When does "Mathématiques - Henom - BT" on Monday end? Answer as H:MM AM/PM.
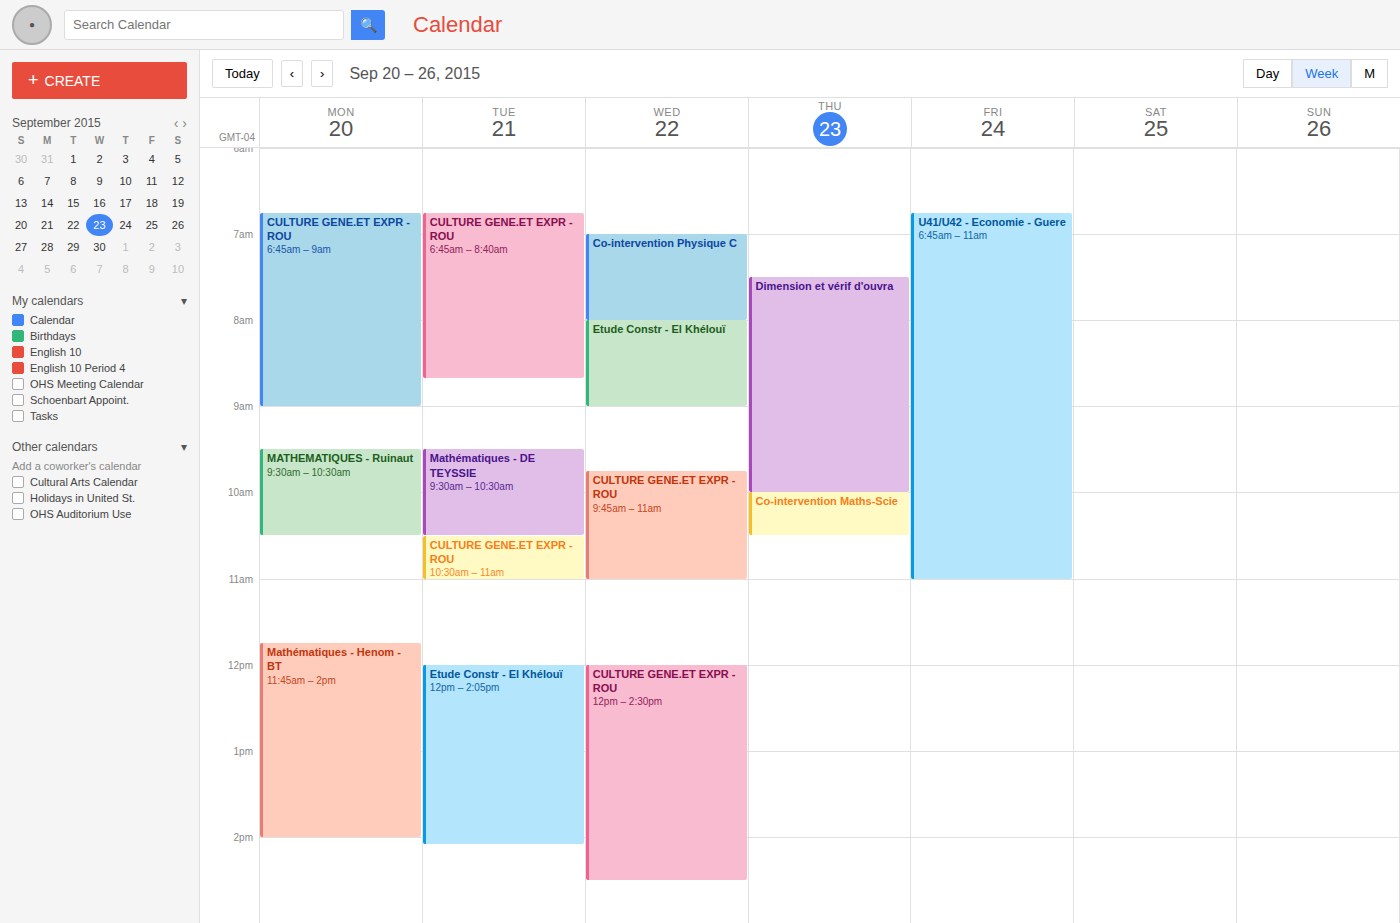
2:00 PM